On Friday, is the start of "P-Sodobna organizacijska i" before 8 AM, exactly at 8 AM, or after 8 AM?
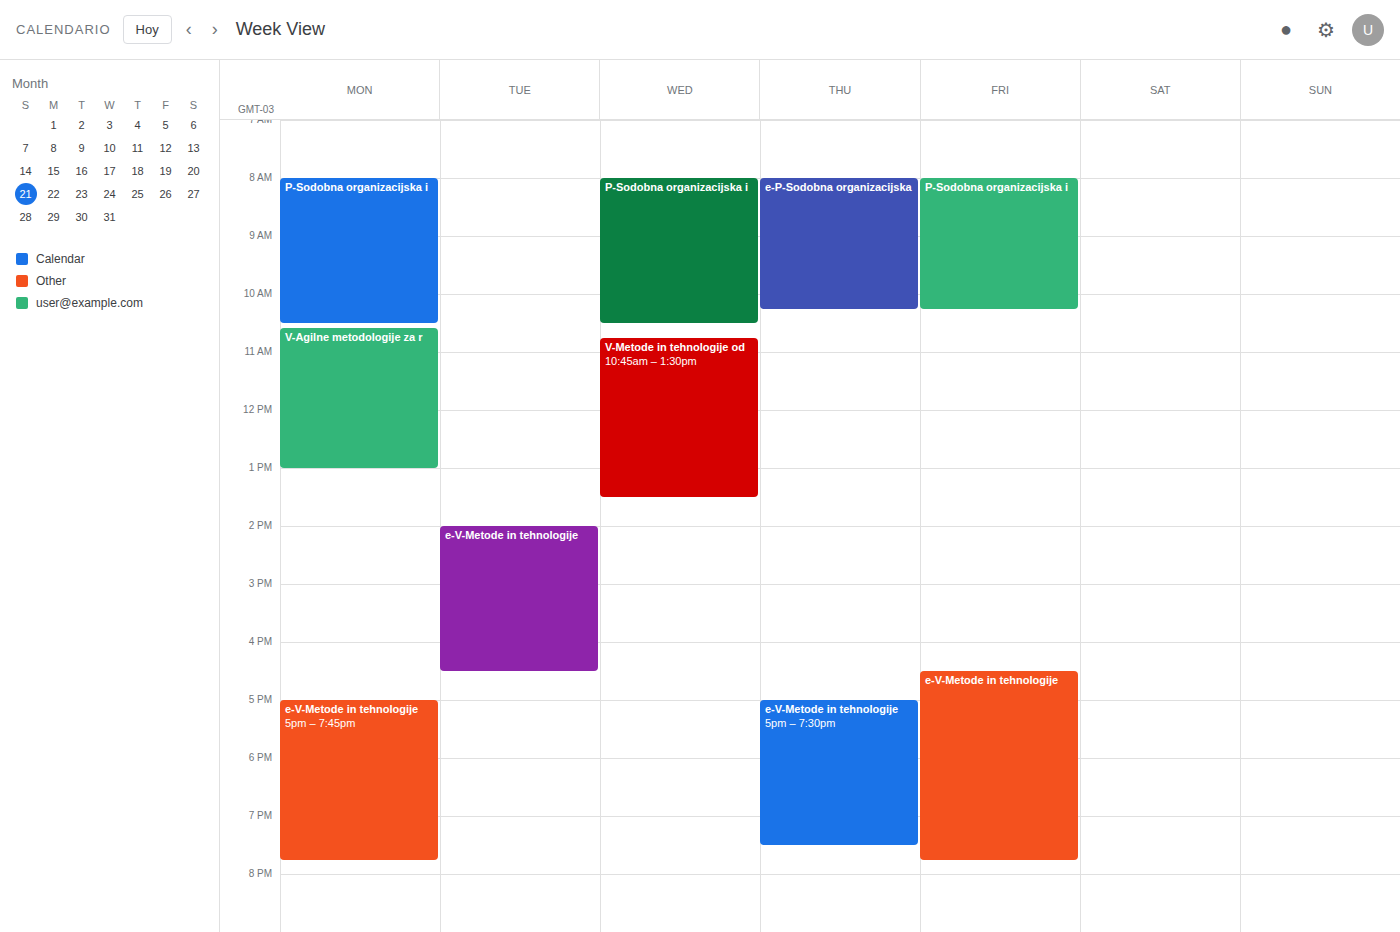
8:00 AM -- exactly at 8 AM, on the 8 AM line.